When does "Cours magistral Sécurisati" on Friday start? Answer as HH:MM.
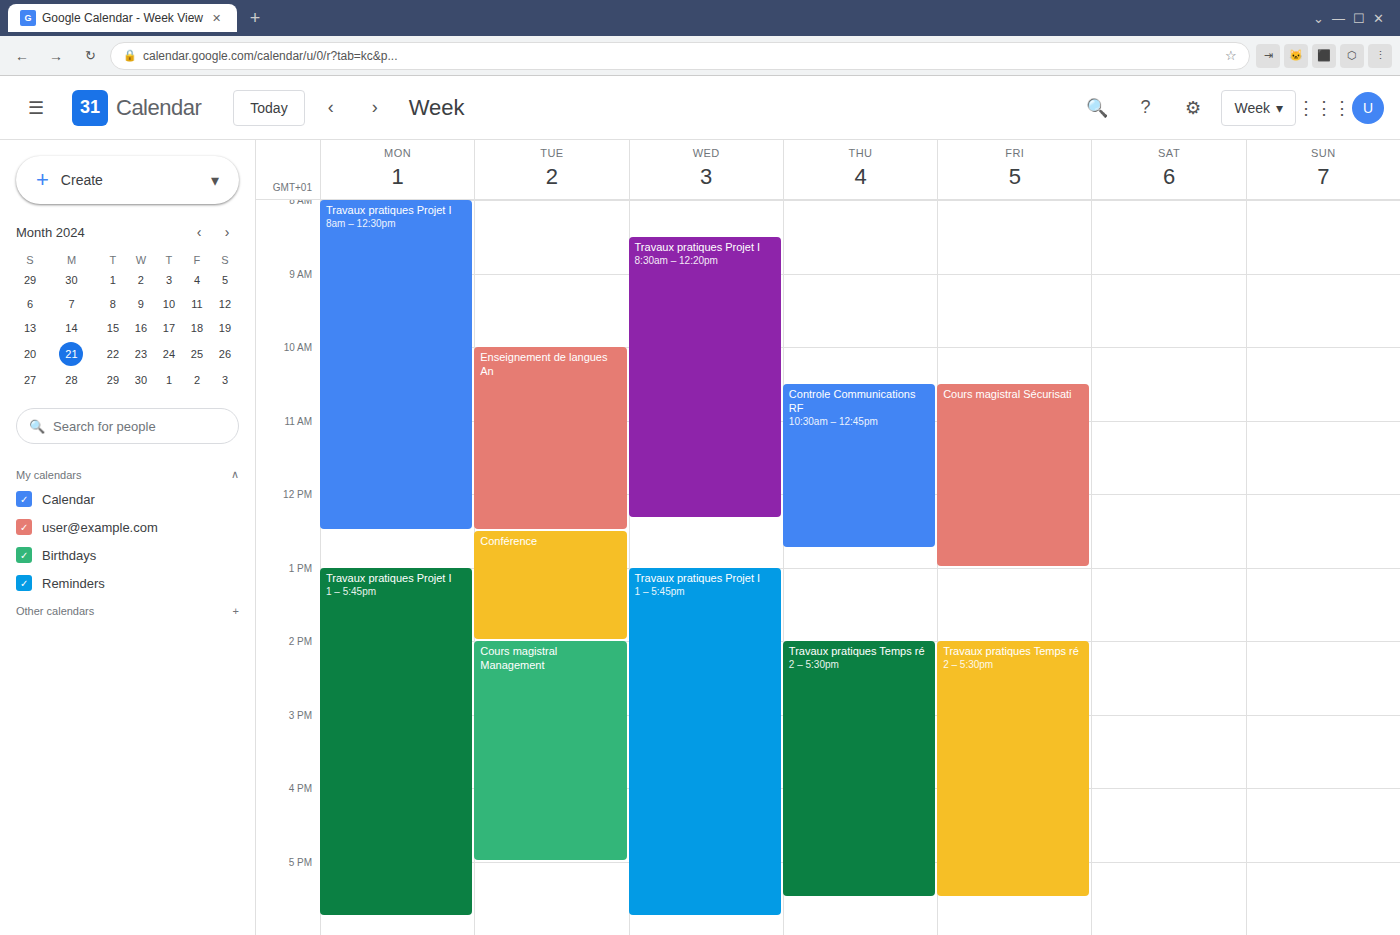
10:30